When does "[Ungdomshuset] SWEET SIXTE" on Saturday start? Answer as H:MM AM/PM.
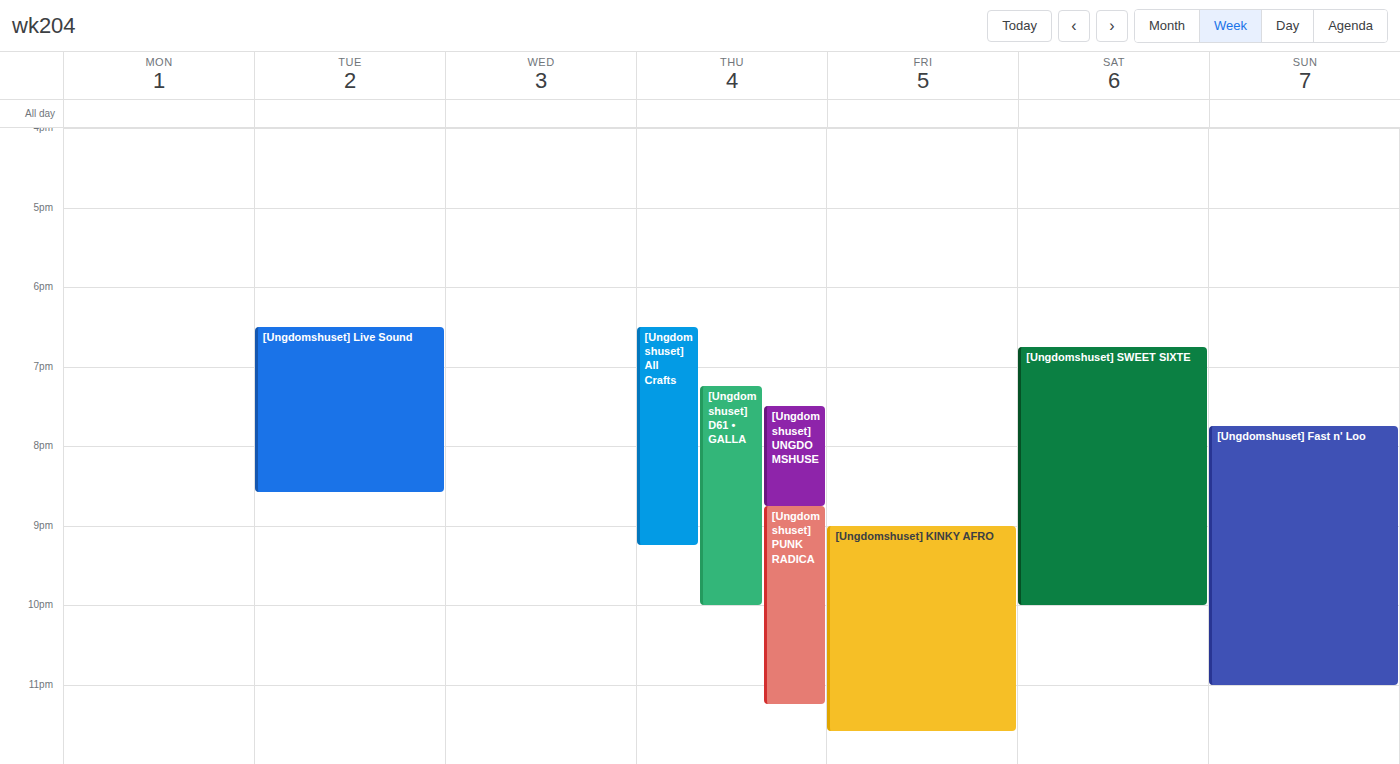
6:45 PM